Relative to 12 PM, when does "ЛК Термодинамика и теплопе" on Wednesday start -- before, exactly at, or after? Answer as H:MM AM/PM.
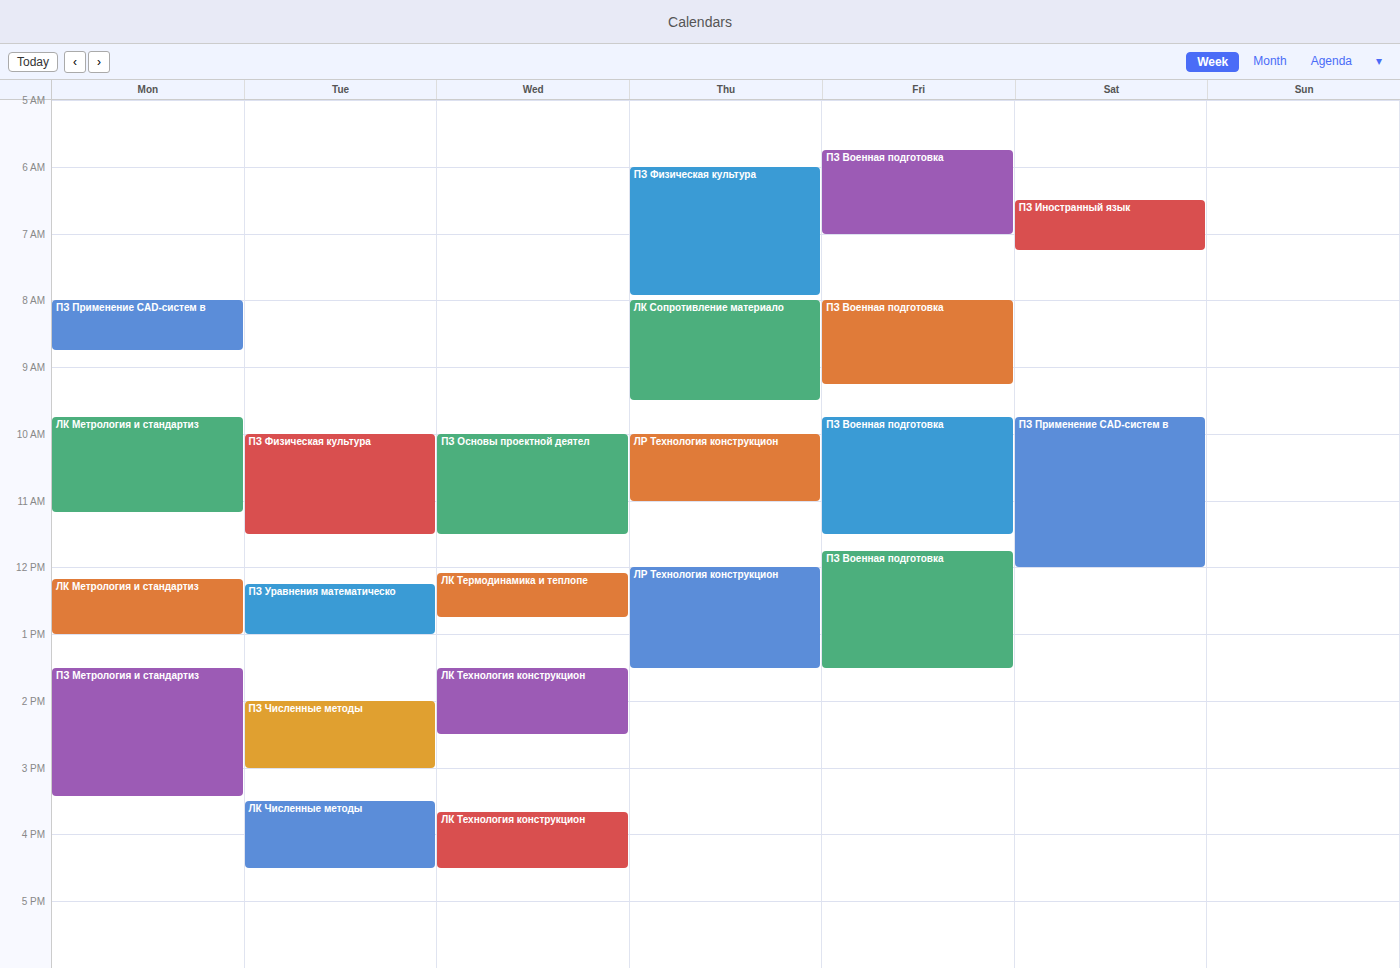
12:05 PM -- after 12 PM, 5 minutes below the 12 PM line.